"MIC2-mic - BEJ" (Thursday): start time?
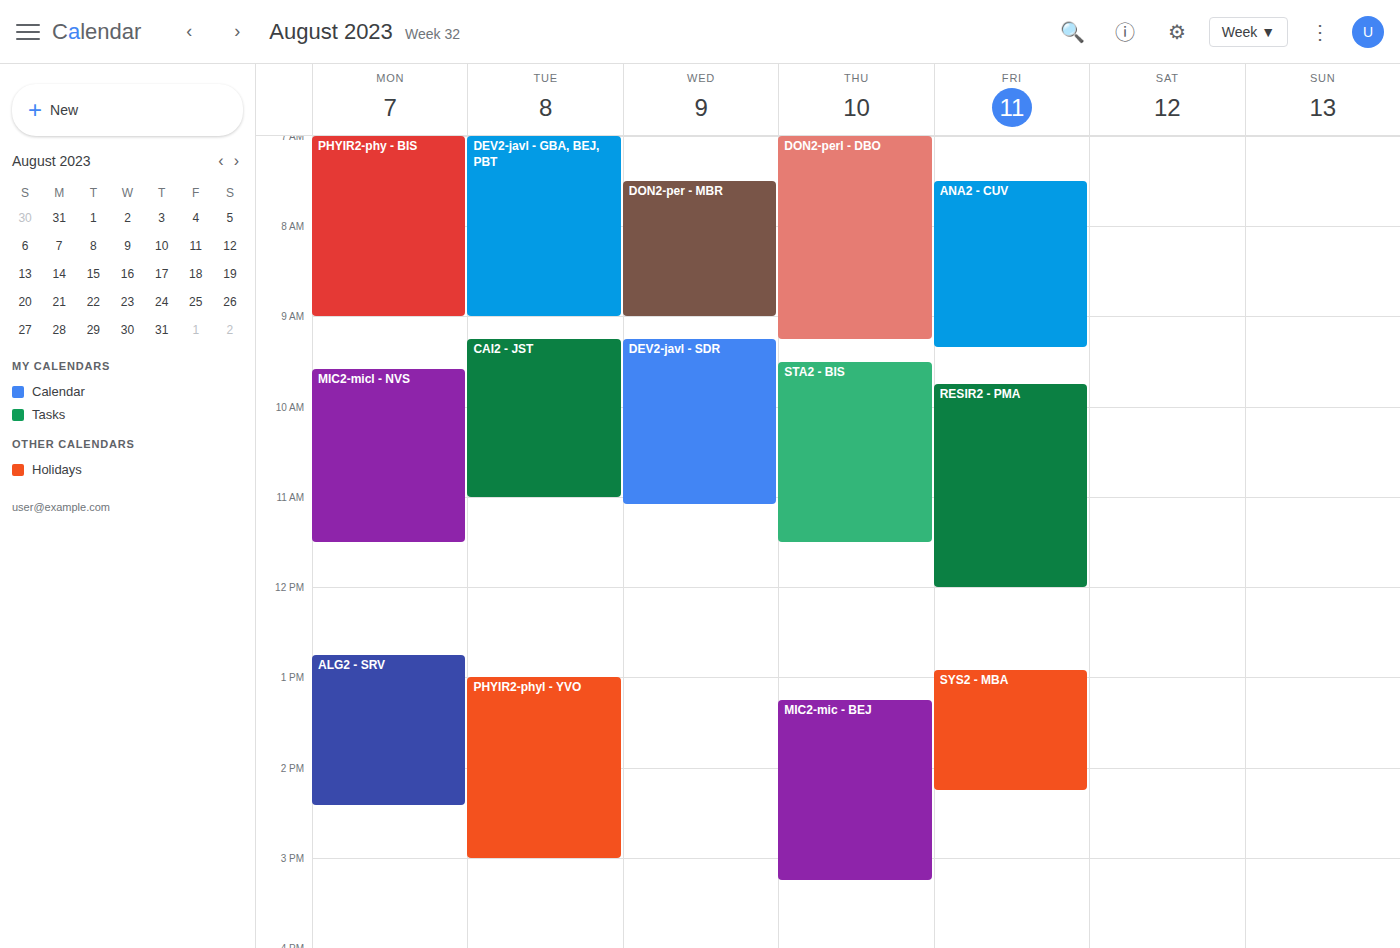
13:15